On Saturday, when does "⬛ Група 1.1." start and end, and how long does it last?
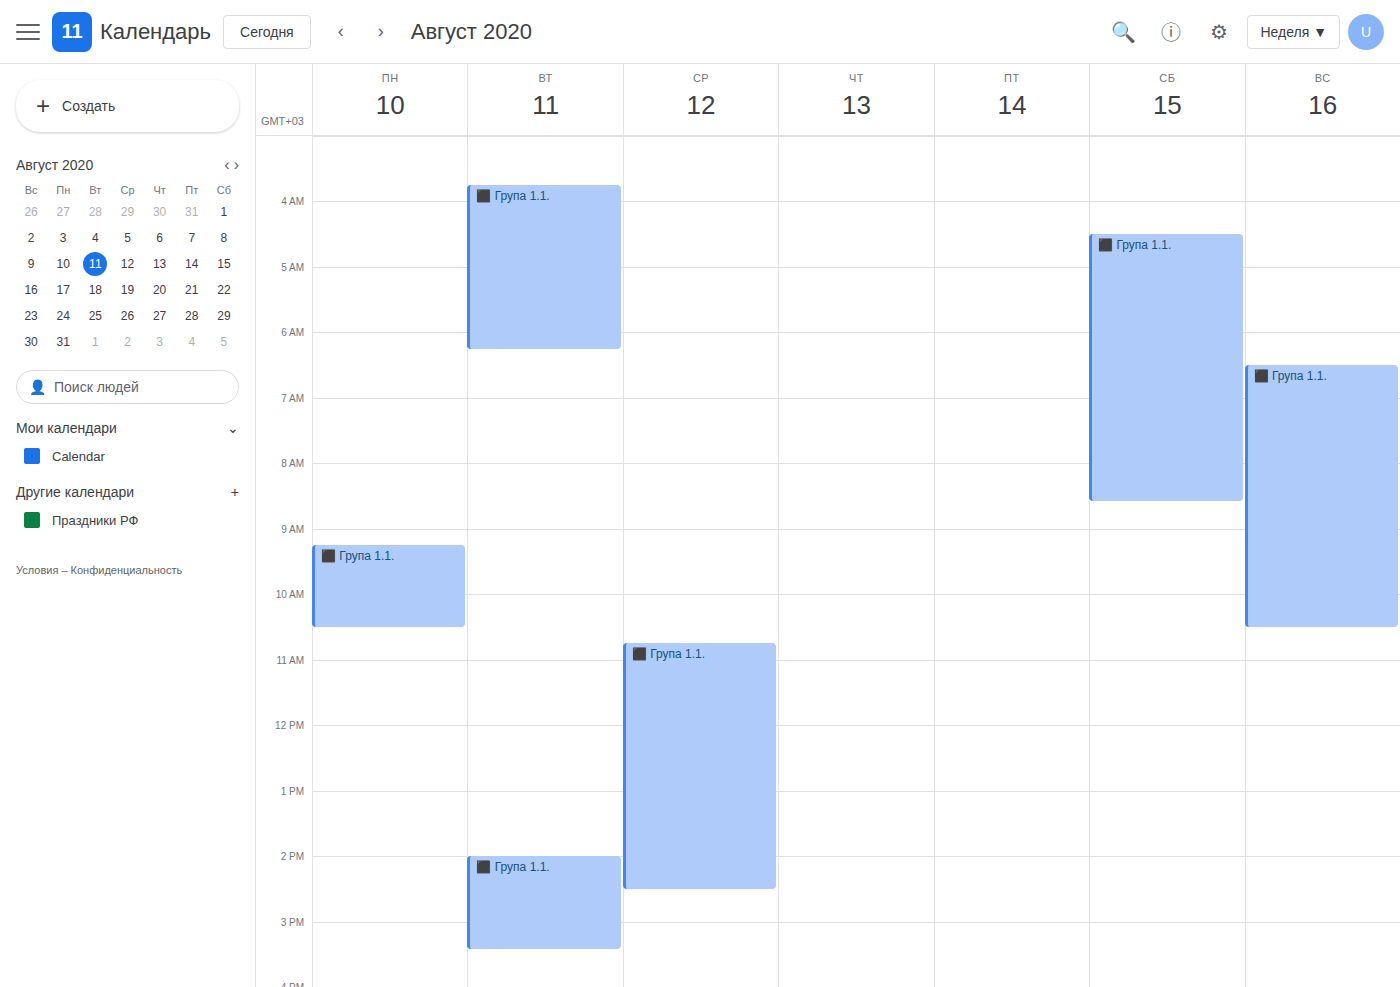
4:30 AM to 8:35 AM, 4 hours 5 minutes